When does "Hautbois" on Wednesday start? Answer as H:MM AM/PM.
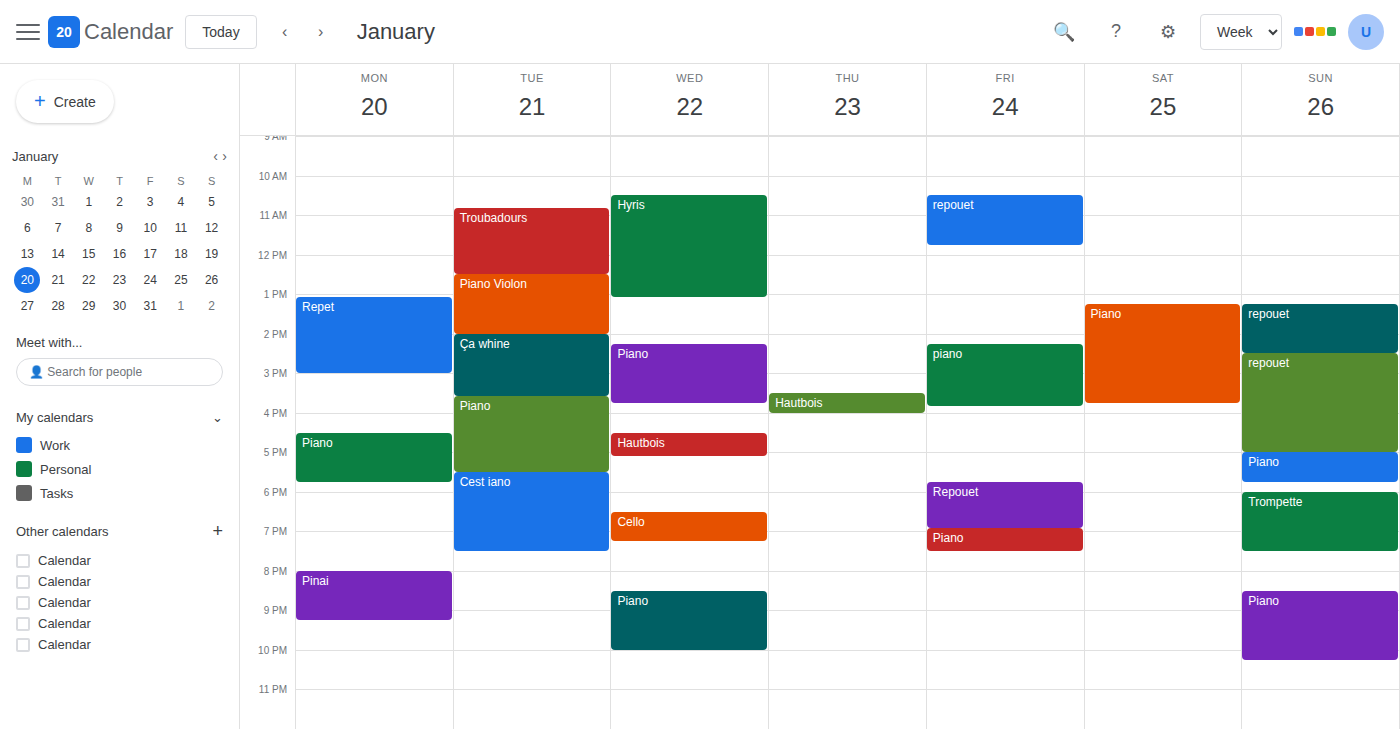
4:30 PM